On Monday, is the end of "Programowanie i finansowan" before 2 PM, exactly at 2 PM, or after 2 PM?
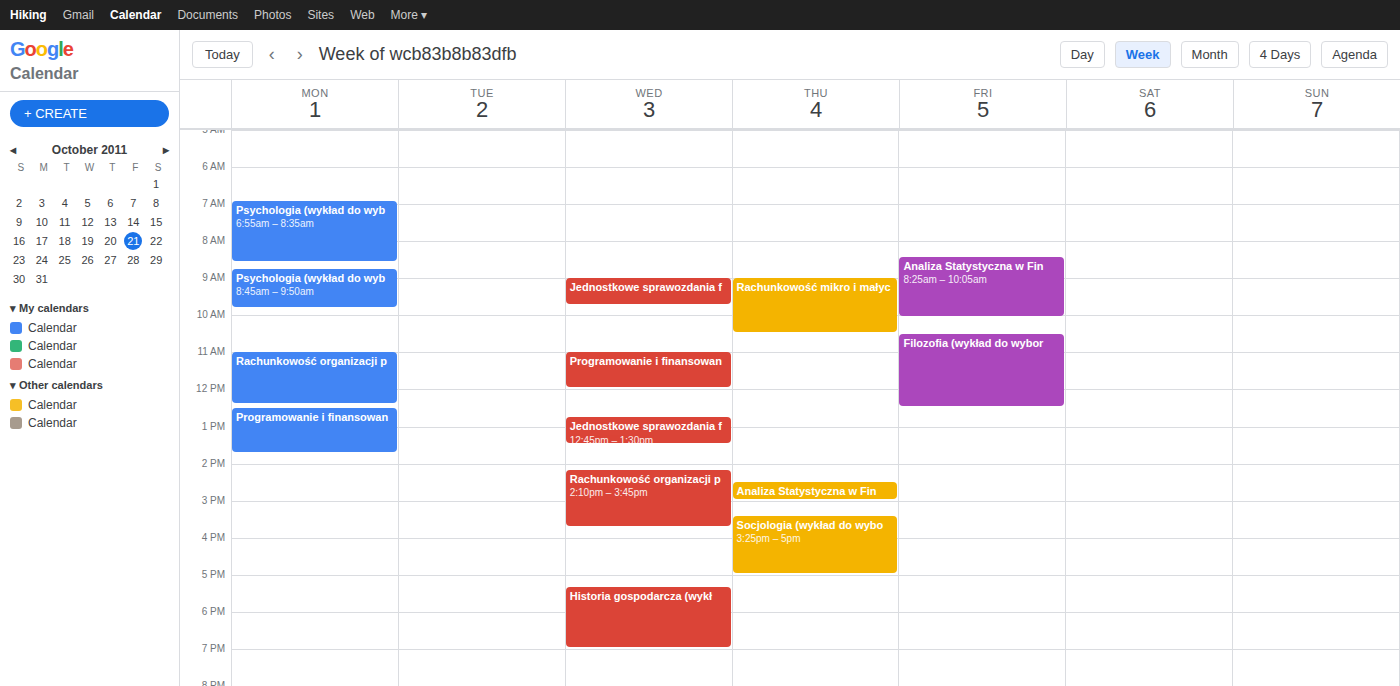
1:45 PM -- before 2 PM, 15 minutes above the 2 PM line.